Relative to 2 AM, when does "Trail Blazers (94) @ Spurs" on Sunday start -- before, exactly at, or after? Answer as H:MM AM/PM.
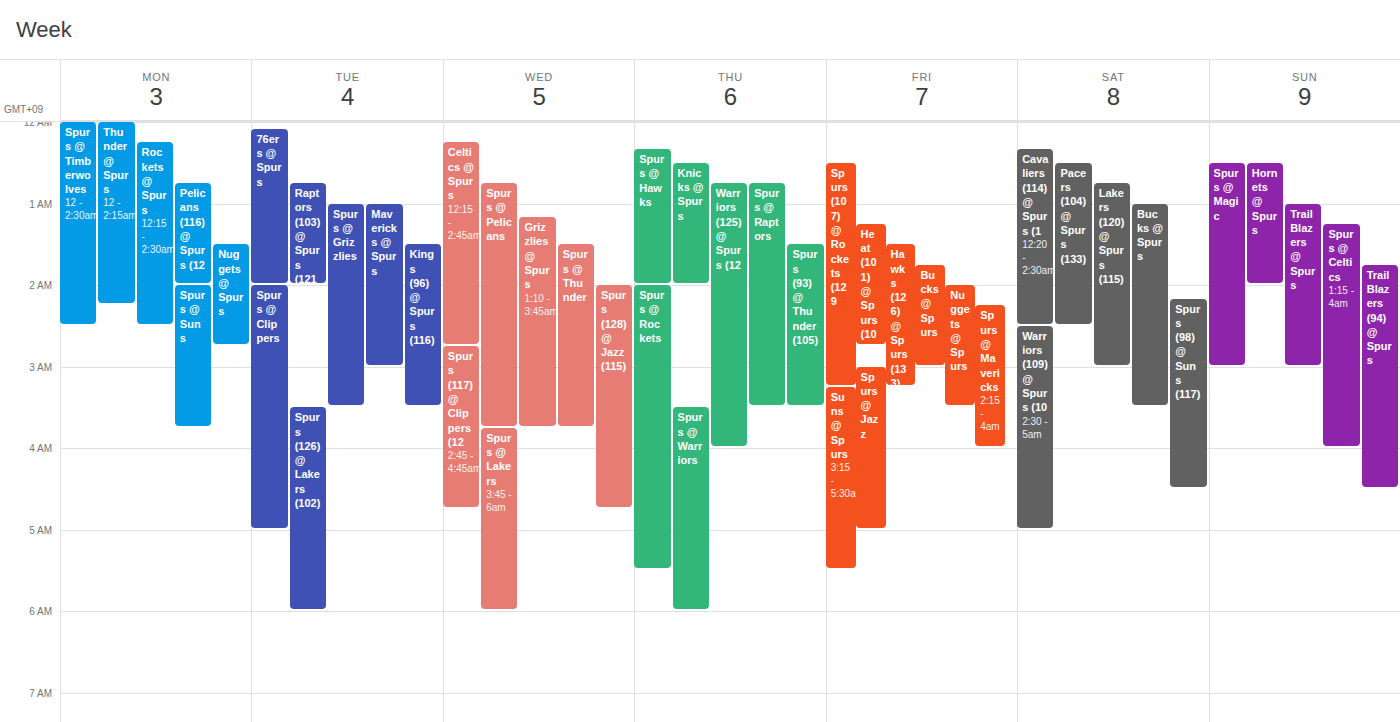
1:45 AM -- before 2 AM, 15 minutes above the 2 AM line.